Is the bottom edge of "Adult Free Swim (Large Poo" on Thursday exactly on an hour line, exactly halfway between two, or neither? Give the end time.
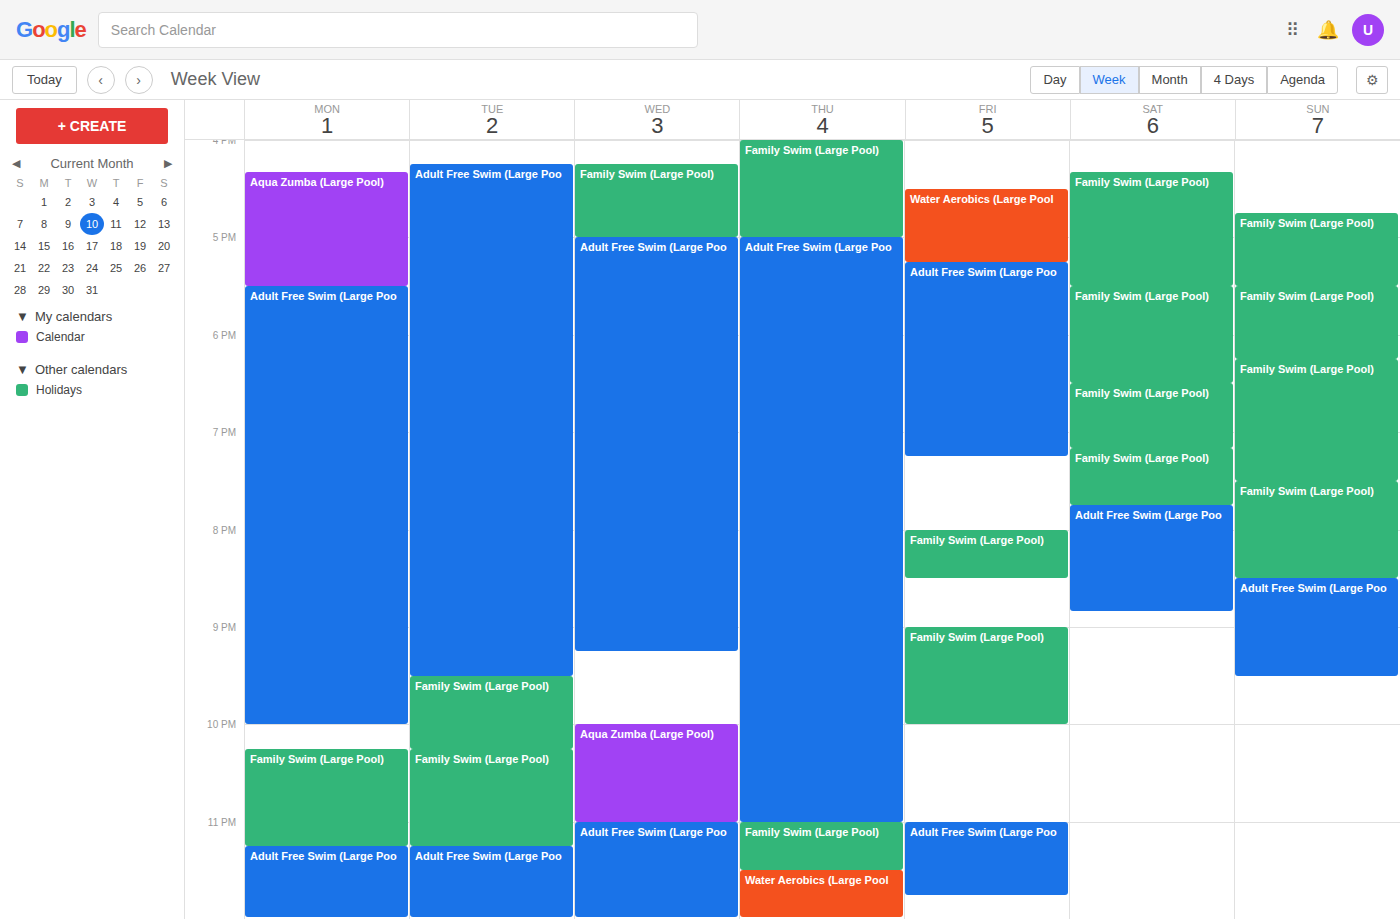
23:00 -- exactly on the 23:00 line.